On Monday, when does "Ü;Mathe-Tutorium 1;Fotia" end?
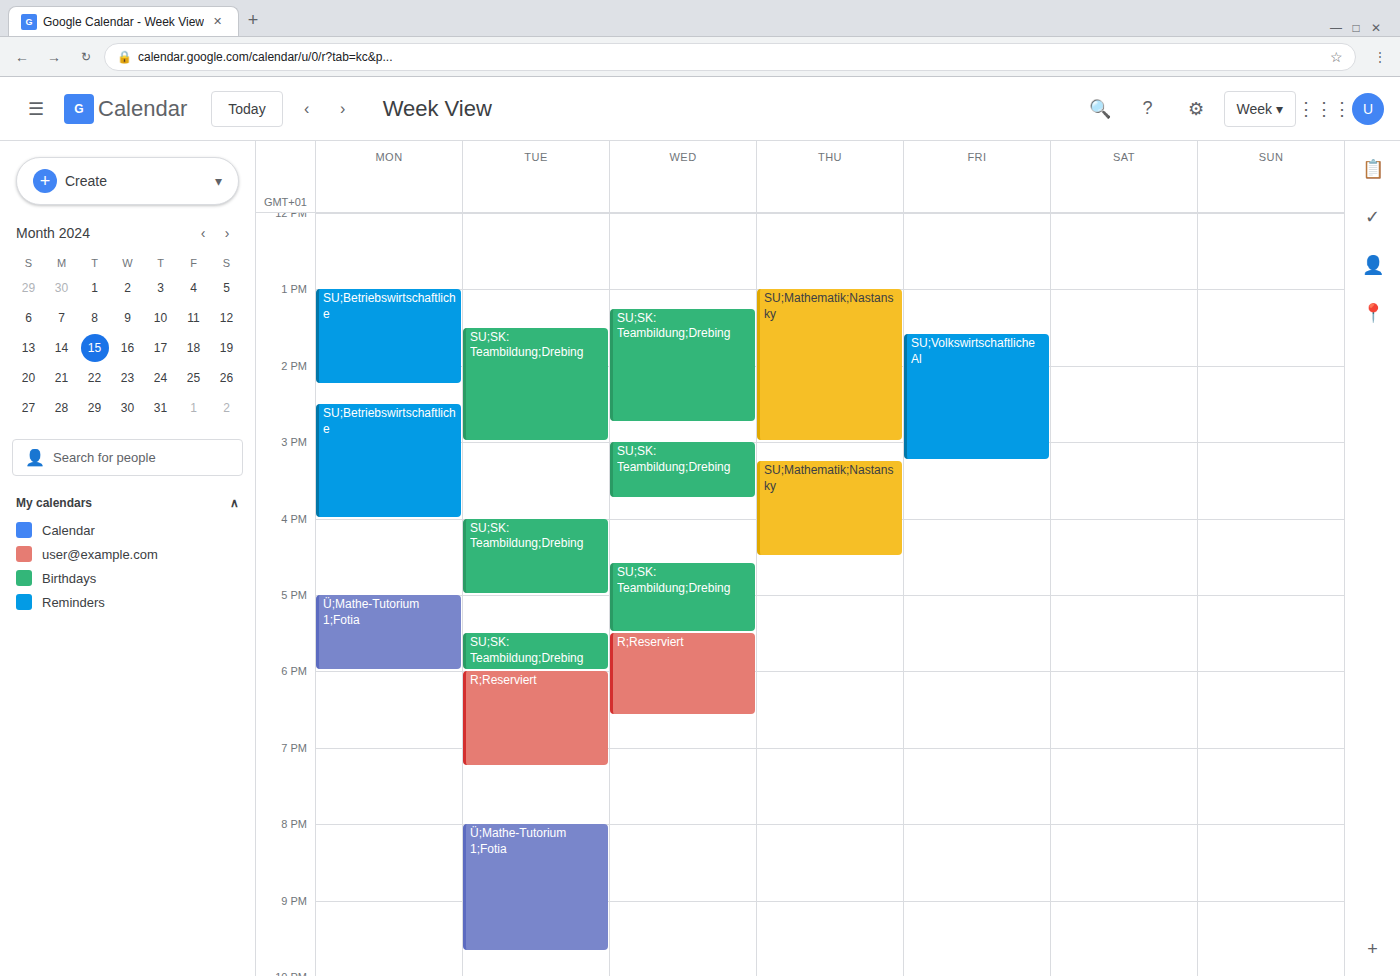
6:00 PM